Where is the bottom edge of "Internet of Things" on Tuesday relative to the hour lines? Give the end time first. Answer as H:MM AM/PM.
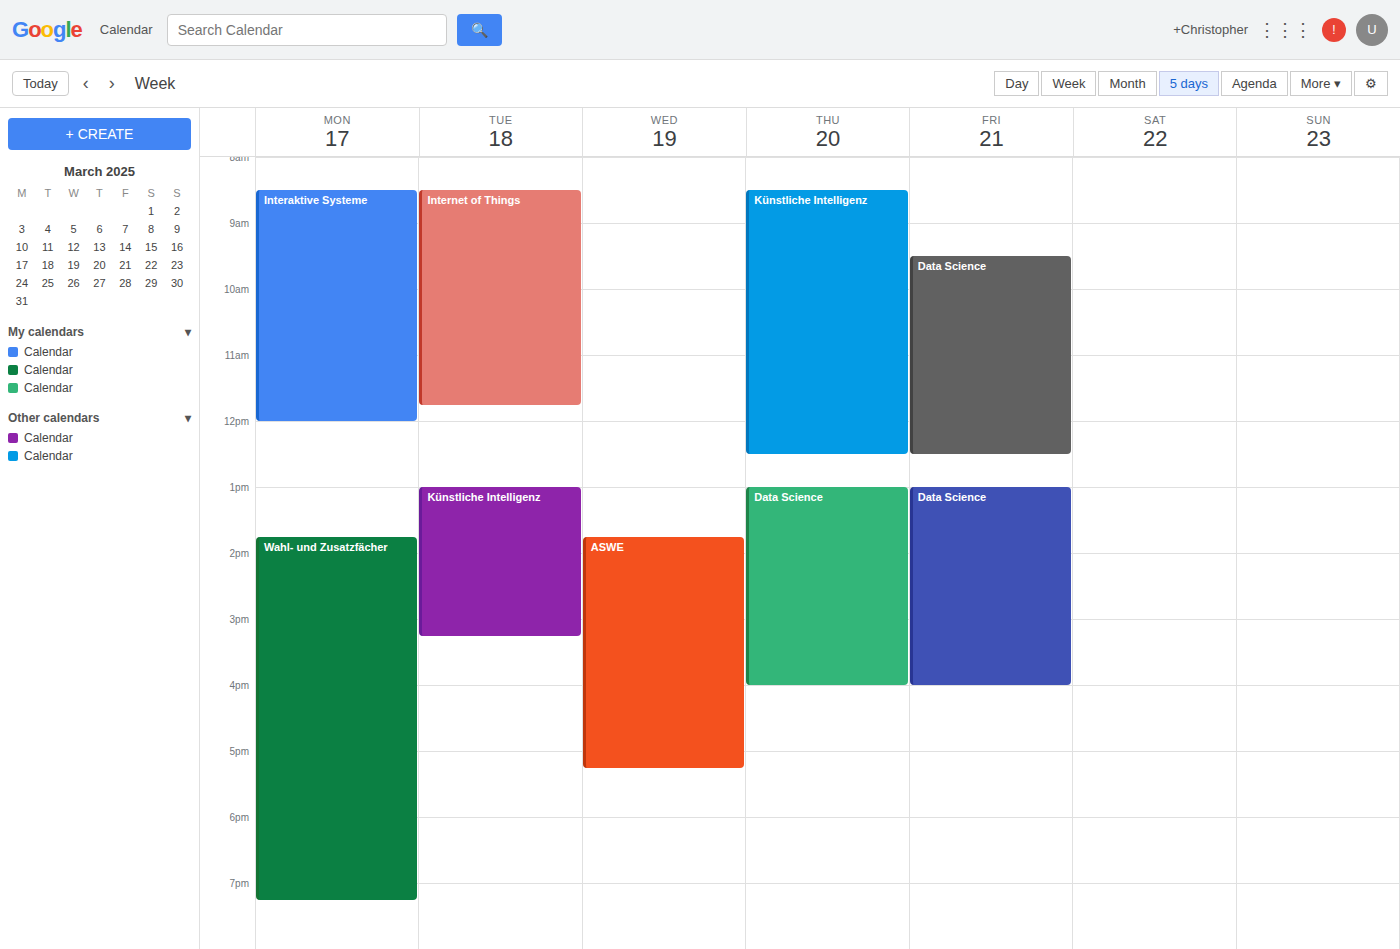
11:45 AM -- neither: three quarters of the way from the 11 AM line to the 12 PM line.